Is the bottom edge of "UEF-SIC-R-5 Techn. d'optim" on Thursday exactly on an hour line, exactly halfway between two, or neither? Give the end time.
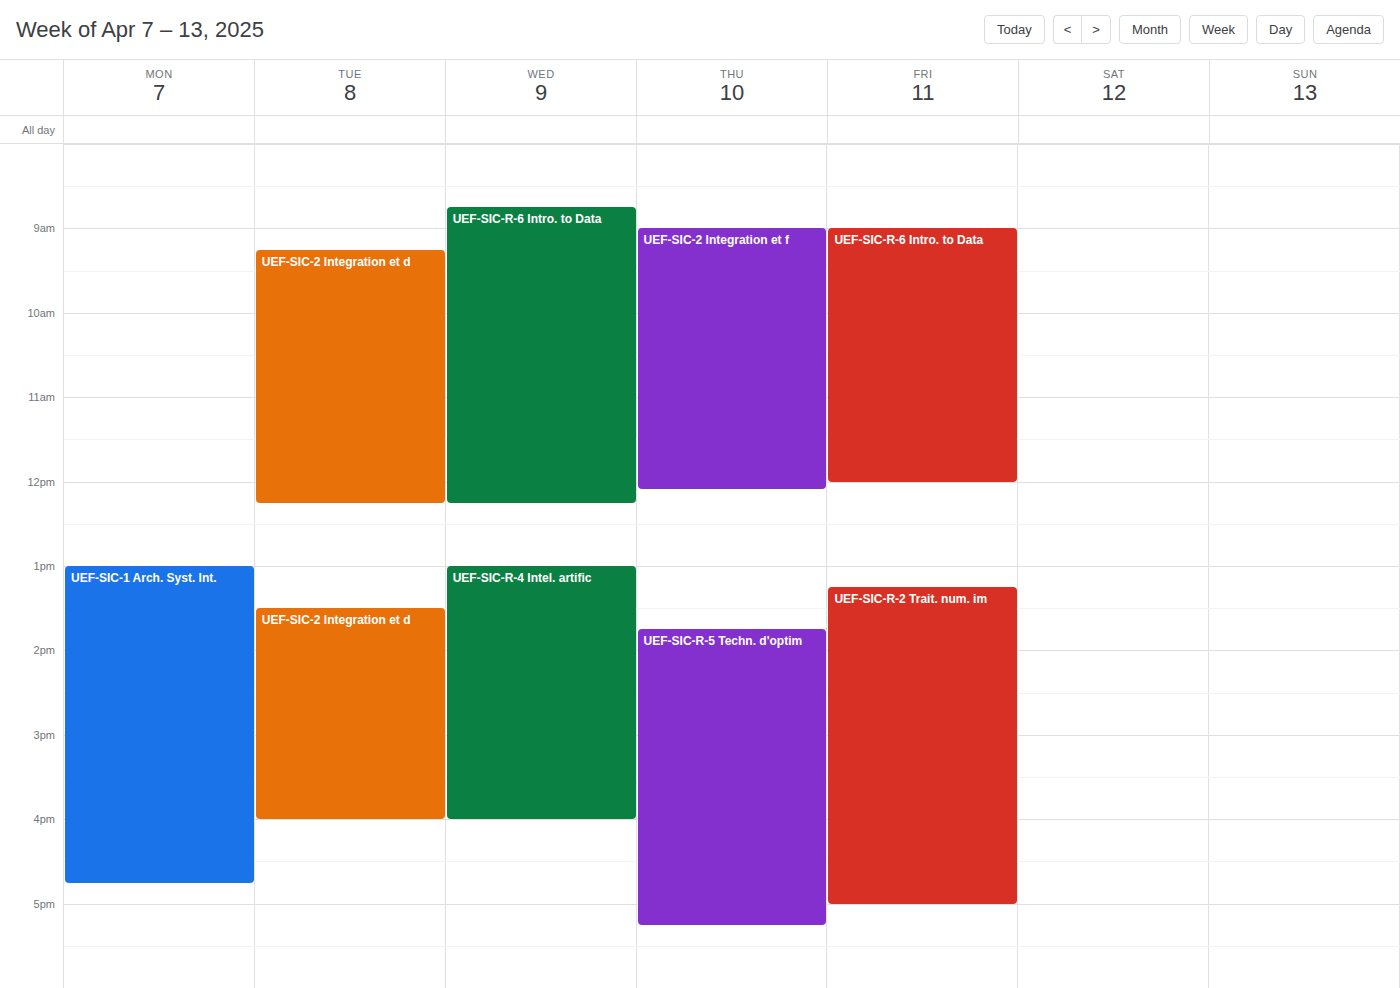
5:15 PM -- neither: a quarter of the way from the 5 PM line to the 6 PM line.